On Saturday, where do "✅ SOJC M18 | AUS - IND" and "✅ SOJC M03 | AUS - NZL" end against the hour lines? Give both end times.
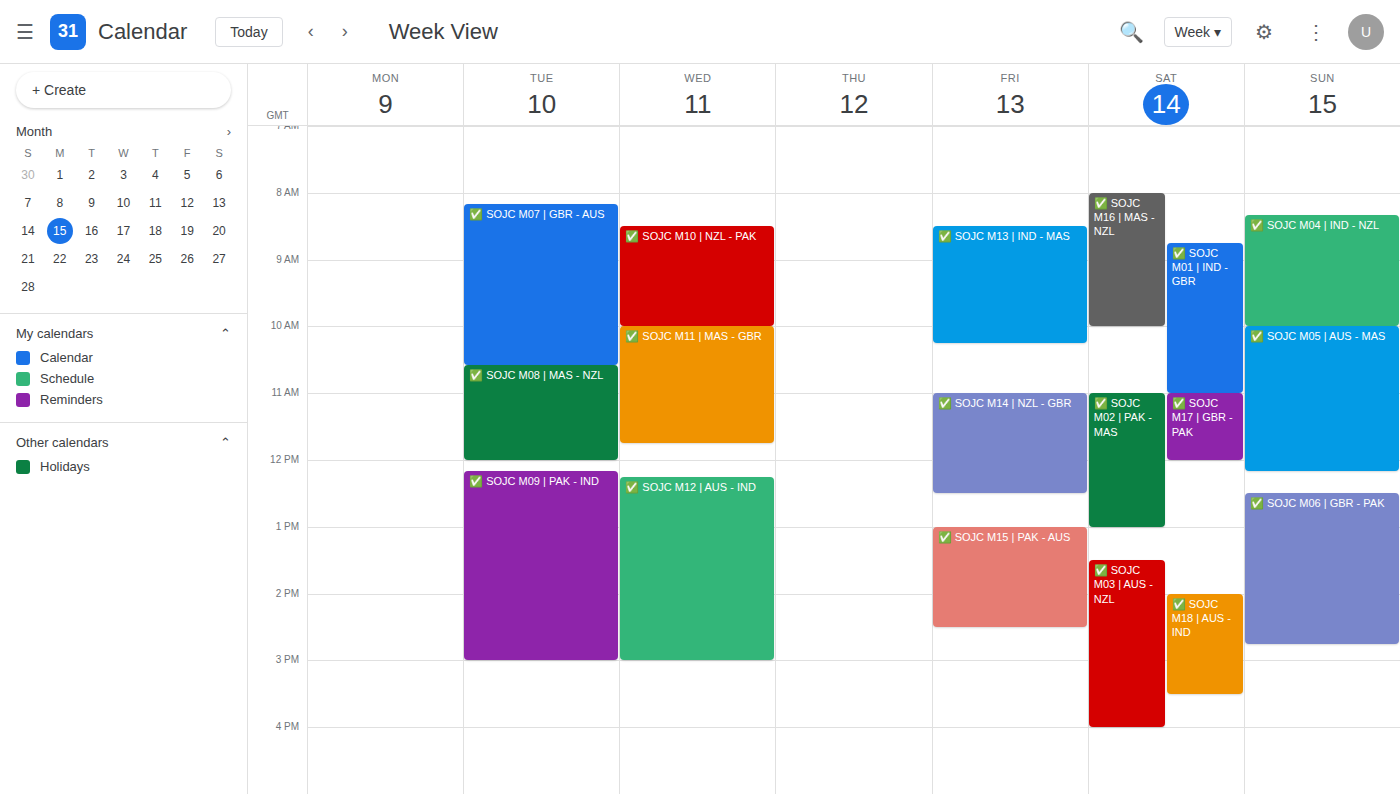
"✅ SOJC M18 | AUS - IND": 3:30 PM, halfway between the 3 PM and 4 PM lines. "✅ SOJC M03 | AUS - NZL": 4:00 PM, exactly on the 4 PM line.